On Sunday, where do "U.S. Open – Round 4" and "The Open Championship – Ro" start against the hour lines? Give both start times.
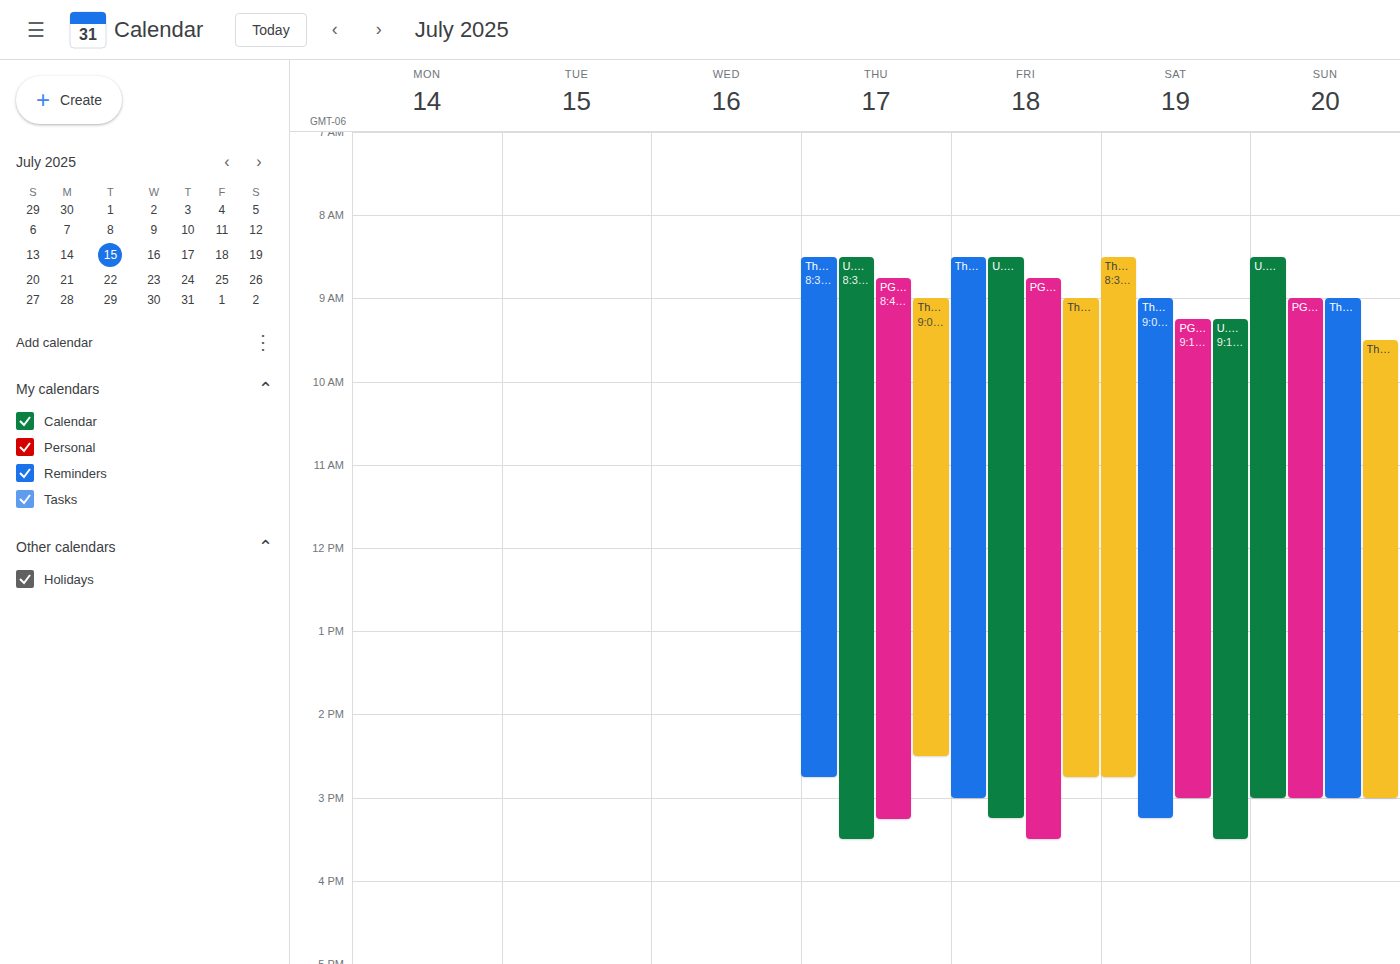
"U.S. Open – Round 4": 8:30 AM, halfway between the 8 AM and 9 AM lines. "The Open Championship – Ro": 9:30 AM, halfway between the 9 AM and 10 AM lines.